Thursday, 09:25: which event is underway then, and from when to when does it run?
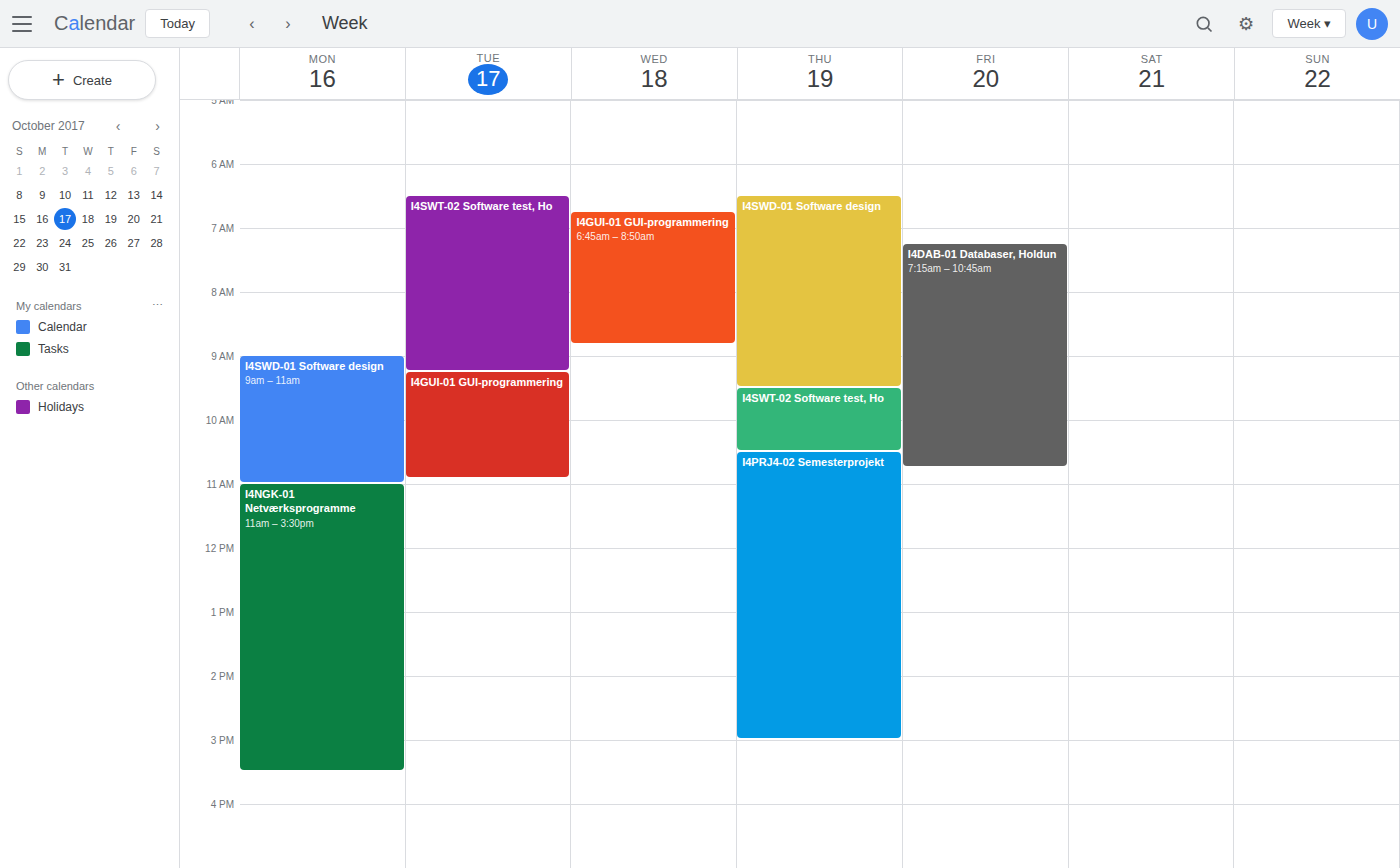
"I4SWD-01 Software design", 06:30 to 09:30